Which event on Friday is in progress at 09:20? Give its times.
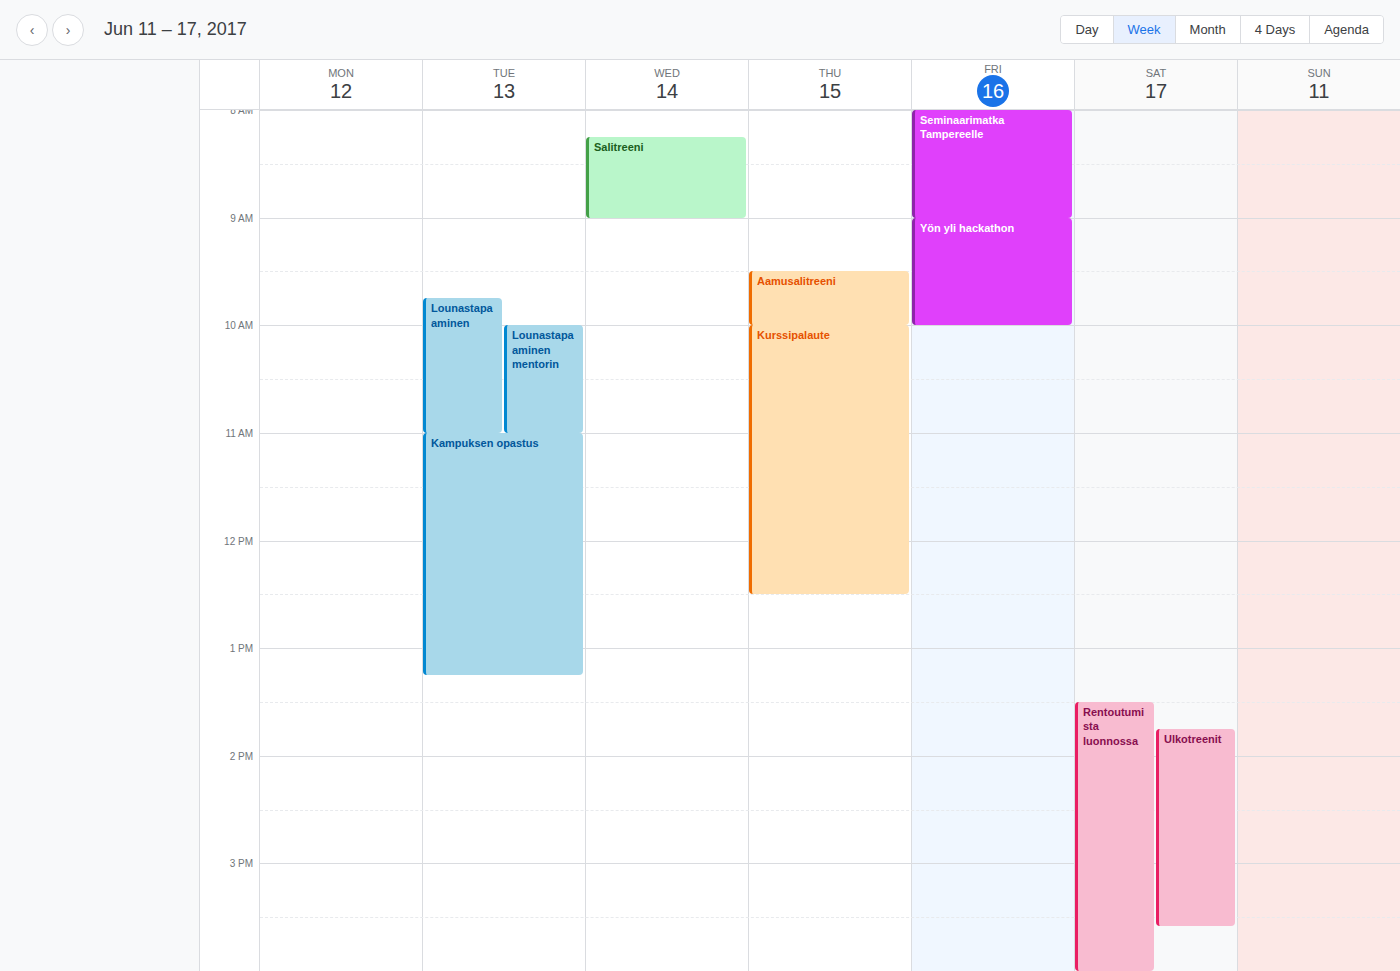
"Yön yli hackathon", 09:00 to 10:00